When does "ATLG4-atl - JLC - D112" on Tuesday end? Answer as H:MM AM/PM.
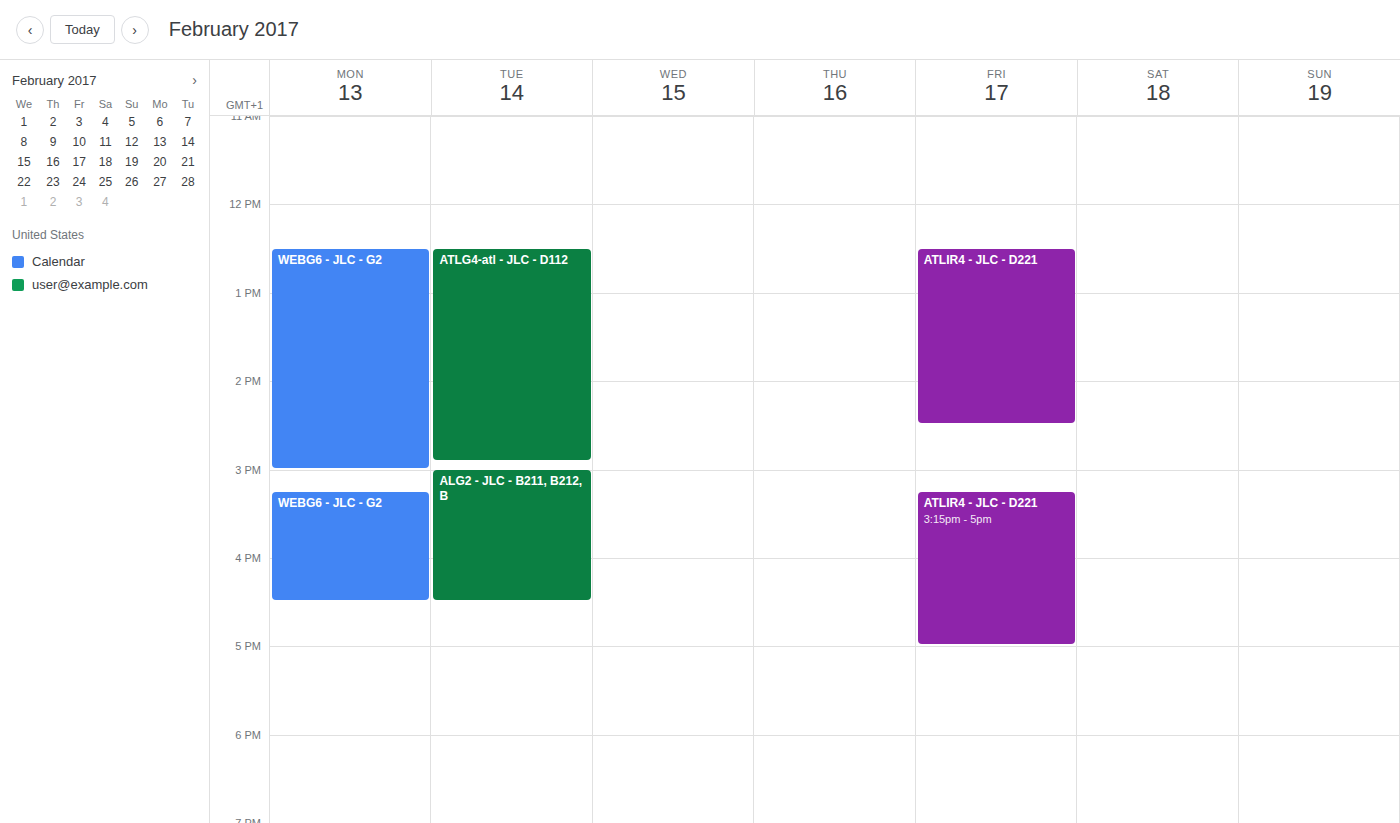
2:55 PM